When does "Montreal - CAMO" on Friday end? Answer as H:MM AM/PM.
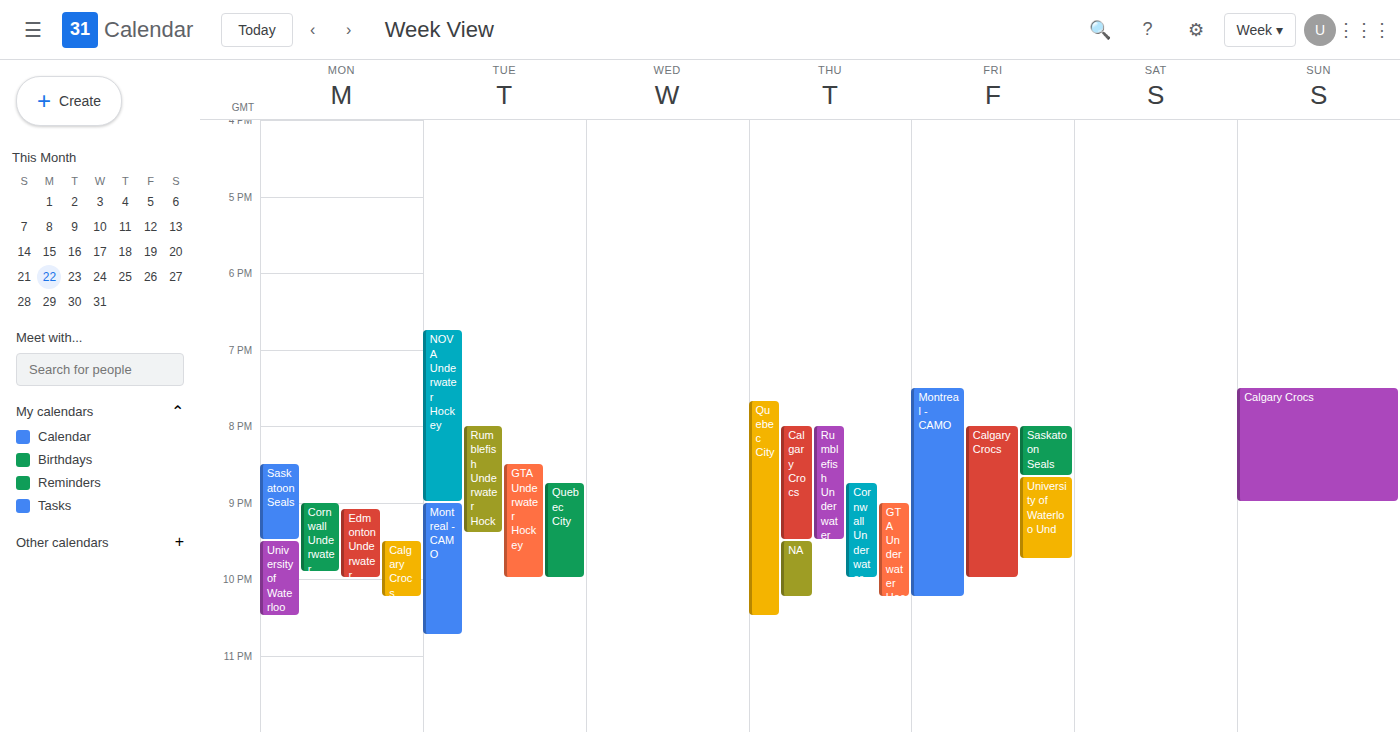
10:15 PM